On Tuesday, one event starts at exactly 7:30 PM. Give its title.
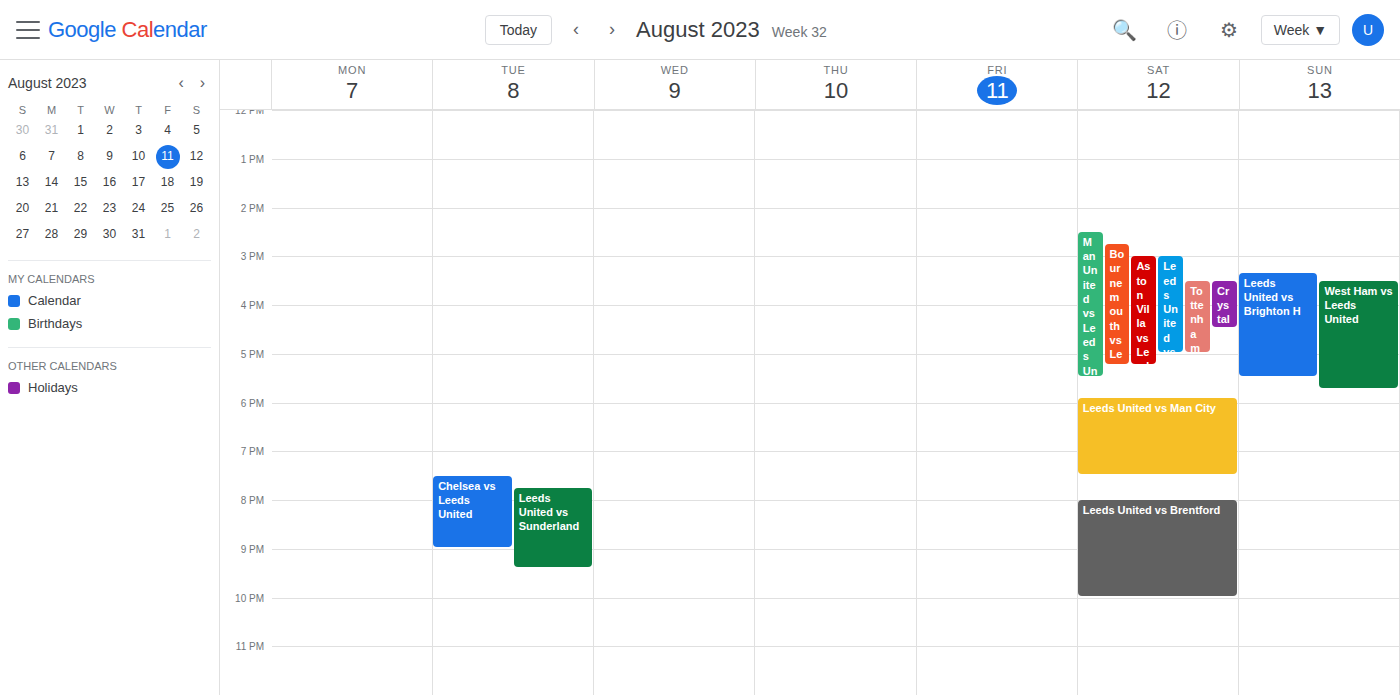
"Chelsea vs Leeds United"